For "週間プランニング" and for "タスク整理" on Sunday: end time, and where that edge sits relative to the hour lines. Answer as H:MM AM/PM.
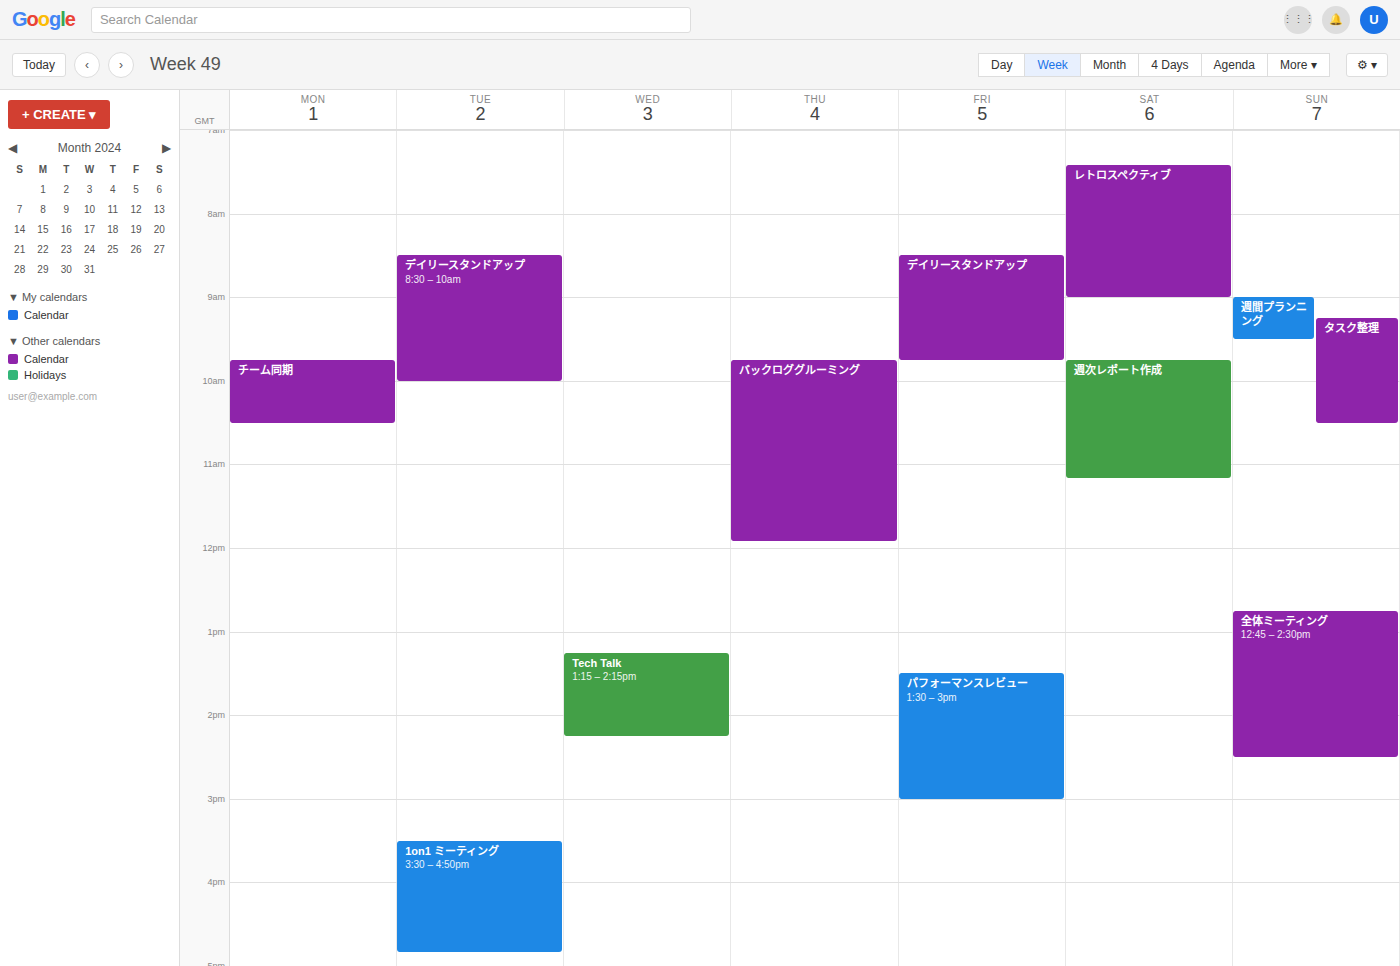
"週間プランニング": 9:30 AM, halfway between the 9 AM and 10 AM lines. "タスク整理": 10:30 AM, halfway between the 10 AM and 11 AM lines.